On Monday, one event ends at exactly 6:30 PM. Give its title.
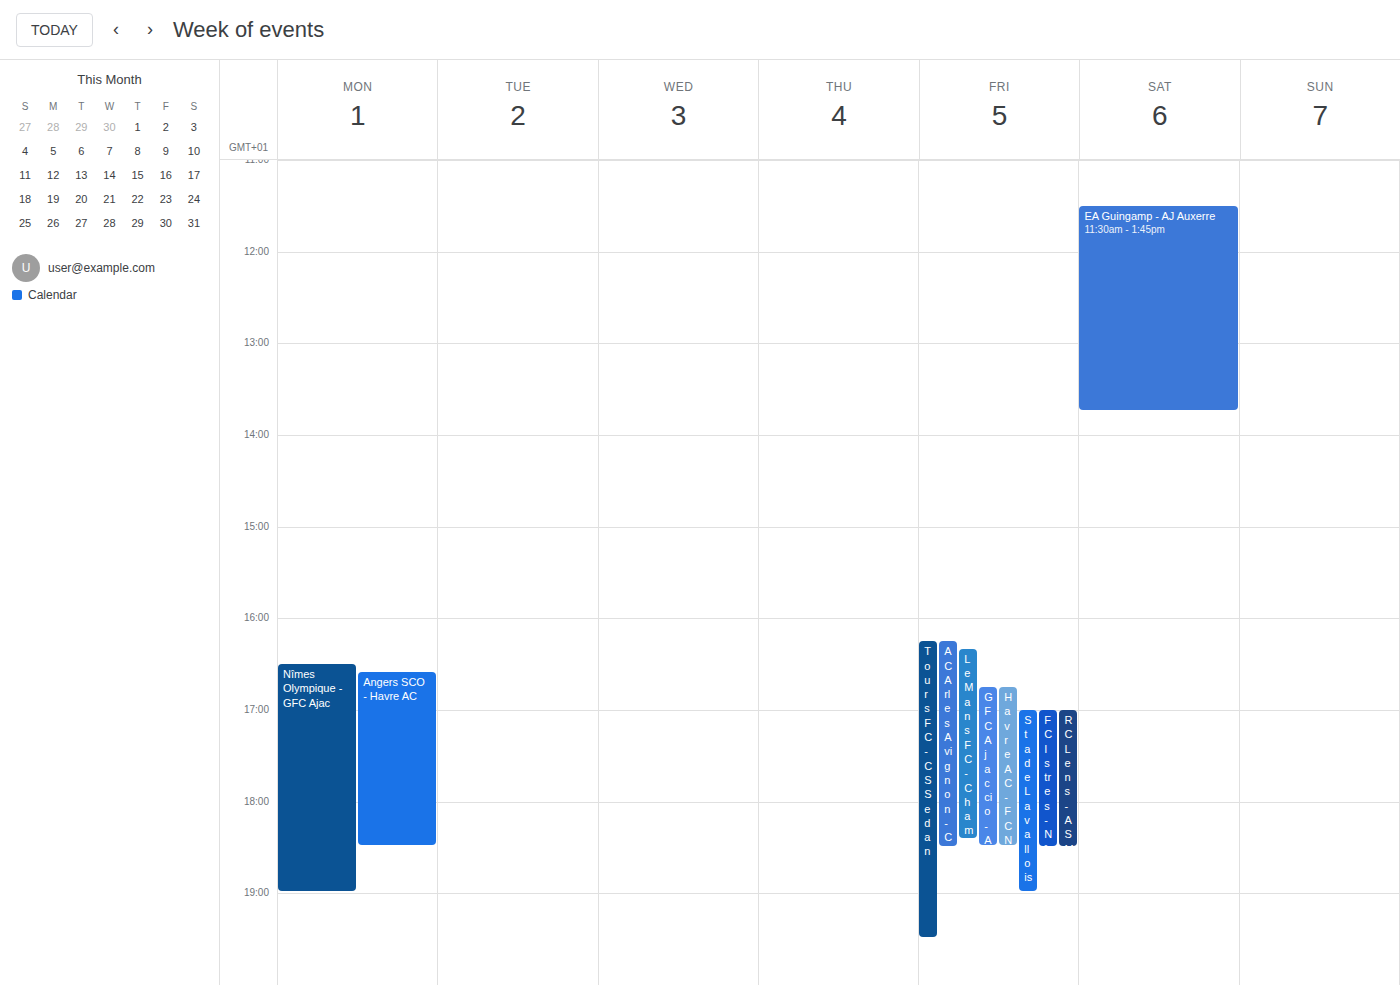
"Angers SCO - Havre AC"